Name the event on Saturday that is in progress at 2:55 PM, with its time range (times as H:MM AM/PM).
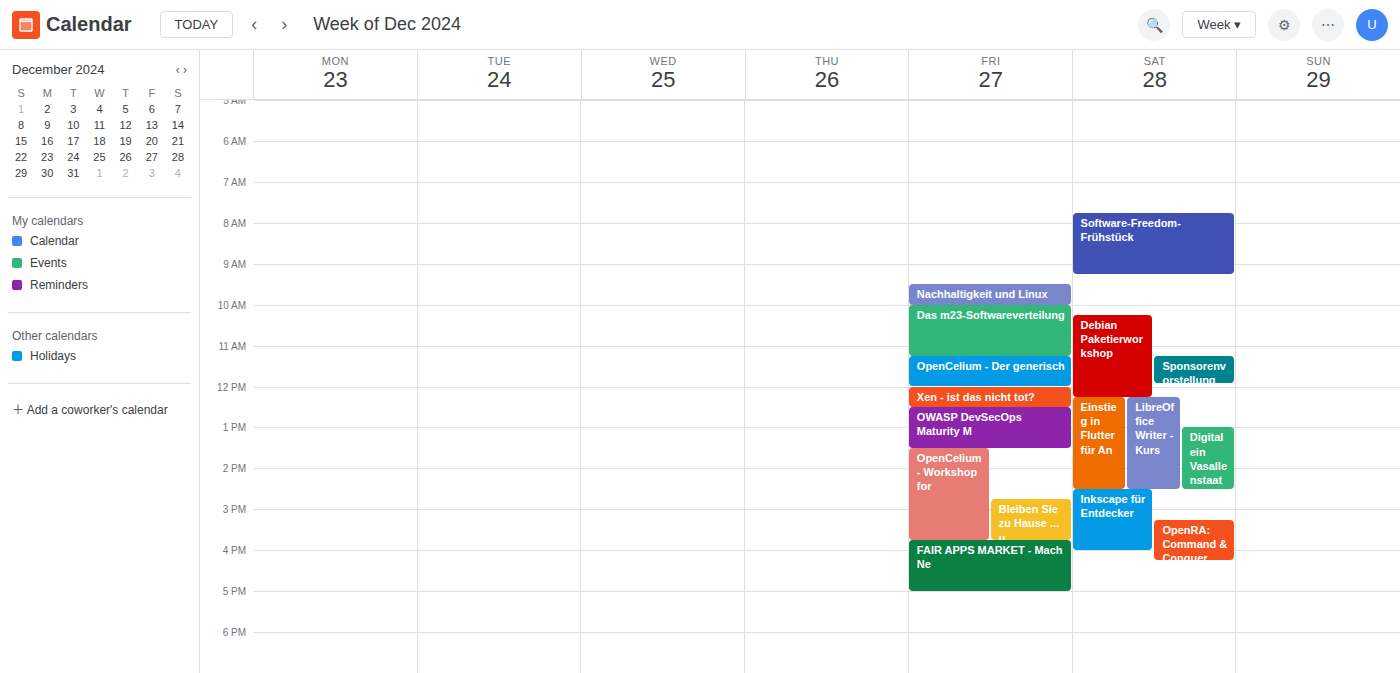
"Inkscape für Entdecker", 2:30 PM to 4:00 PM